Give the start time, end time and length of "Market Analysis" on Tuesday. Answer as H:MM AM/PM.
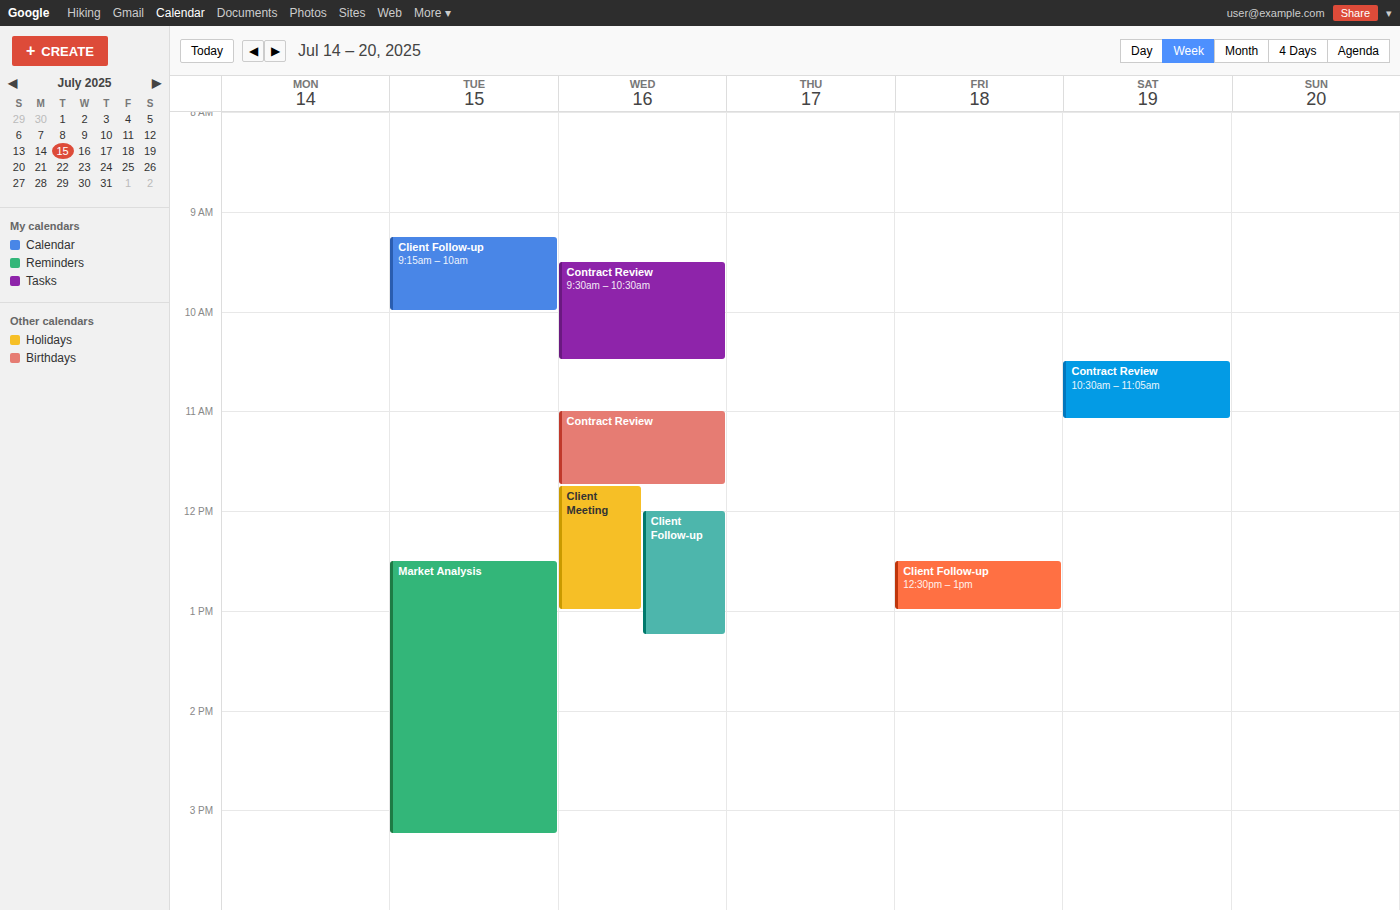
12:30 PM to 3:15 PM, 2 hours 45 minutes